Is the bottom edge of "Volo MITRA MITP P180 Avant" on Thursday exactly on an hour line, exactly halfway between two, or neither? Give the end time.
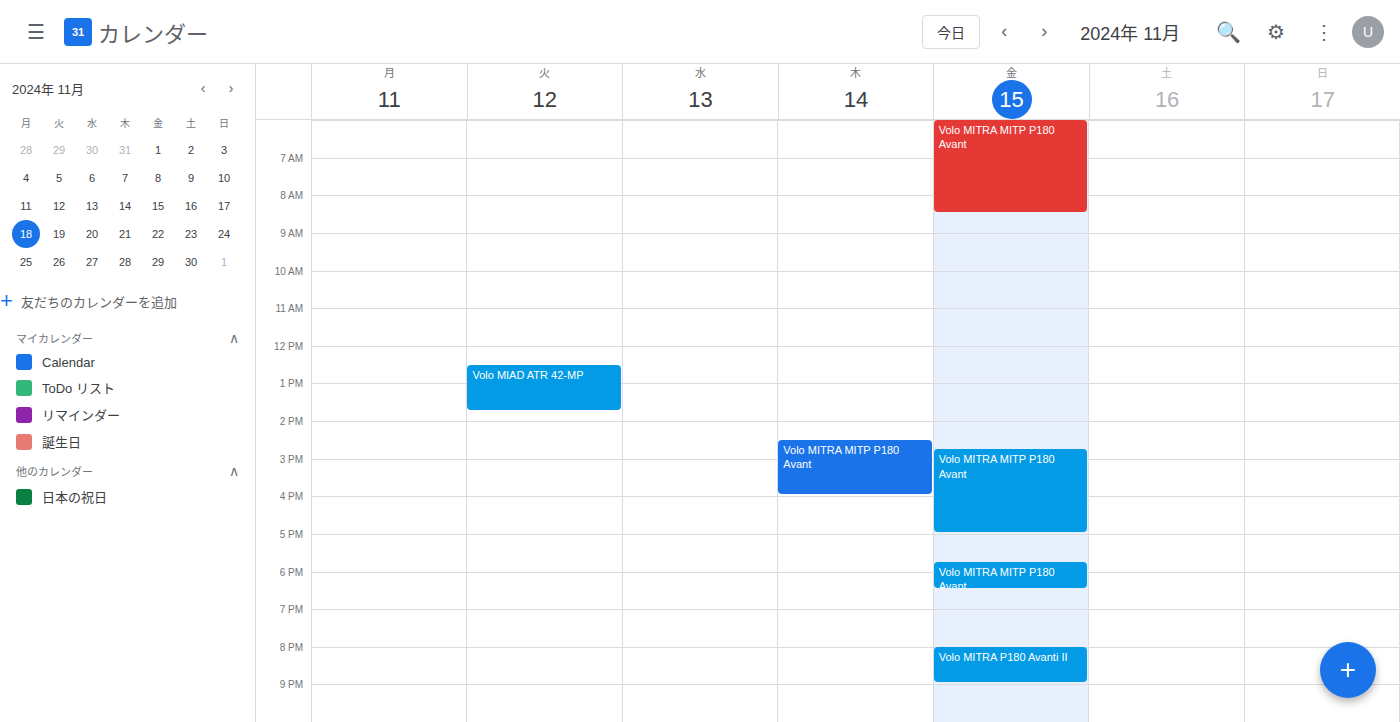
16:00 -- exactly on the 16:00 line.